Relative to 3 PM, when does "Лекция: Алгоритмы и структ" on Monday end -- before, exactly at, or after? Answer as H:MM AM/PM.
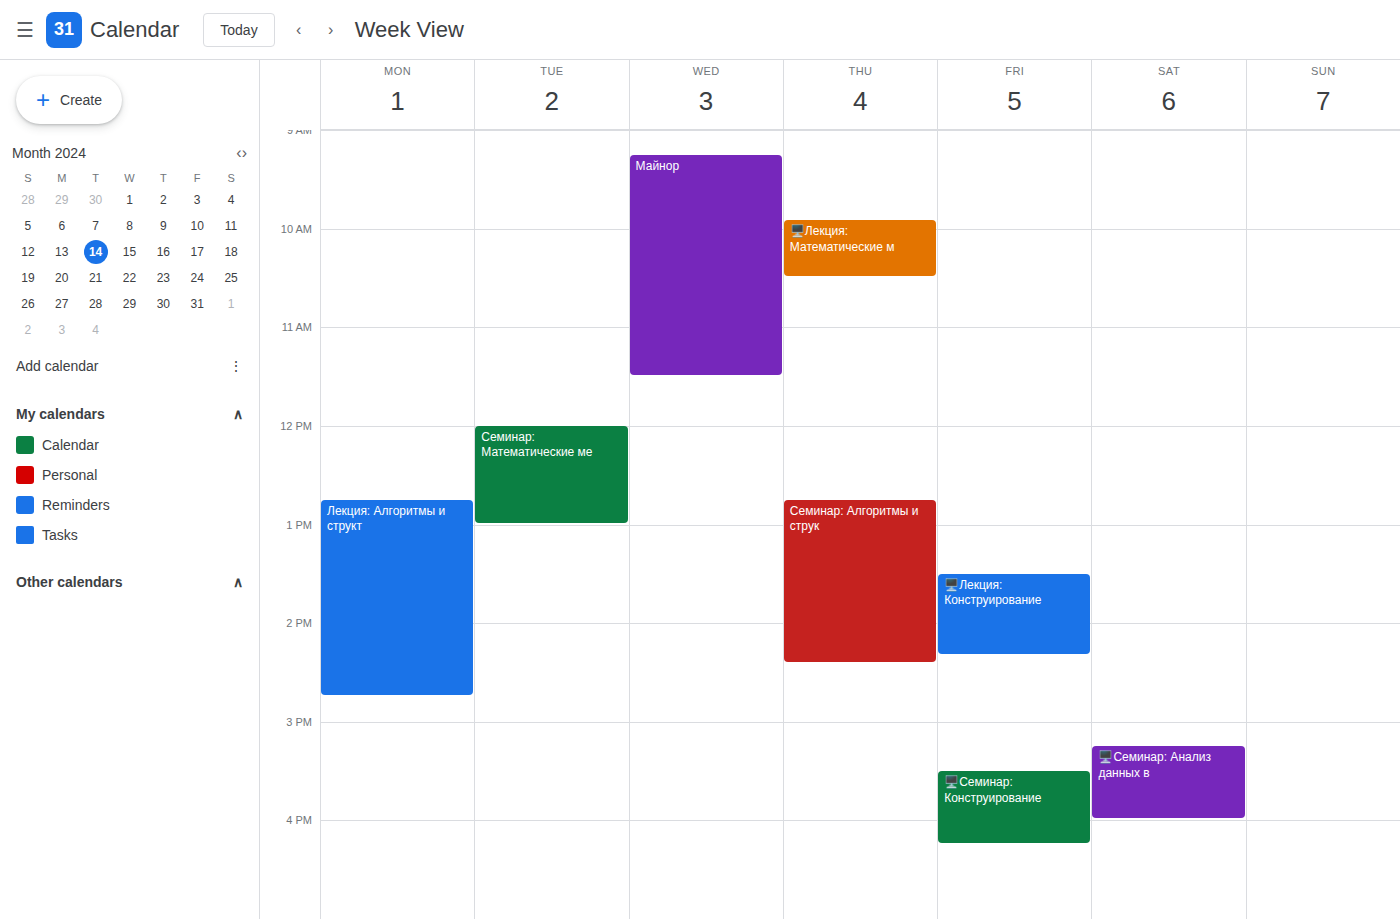
2:45 PM -- before 3 PM, 15 minutes above the 3 PM line.